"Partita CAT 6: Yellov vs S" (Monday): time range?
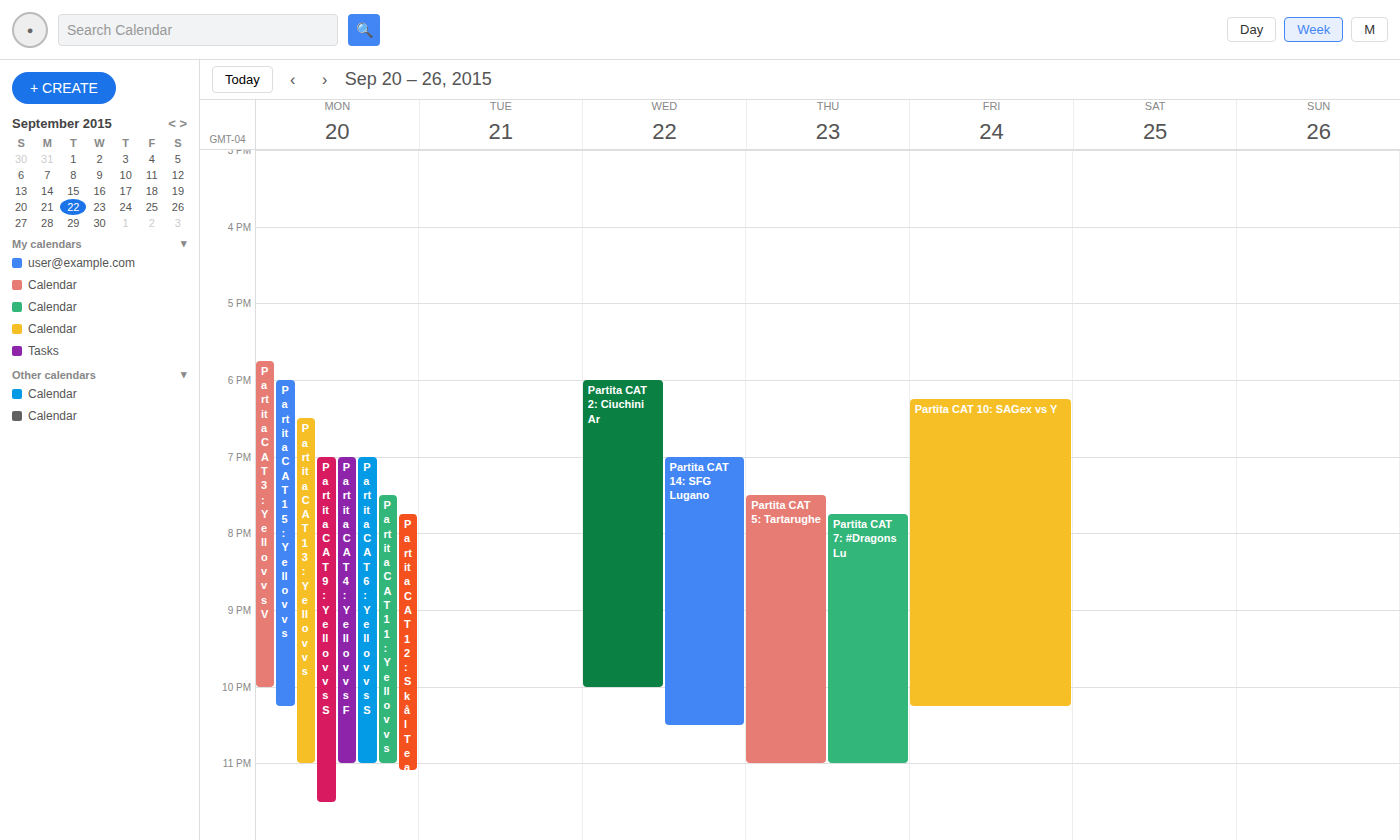
7:00 PM to 11:00 PM